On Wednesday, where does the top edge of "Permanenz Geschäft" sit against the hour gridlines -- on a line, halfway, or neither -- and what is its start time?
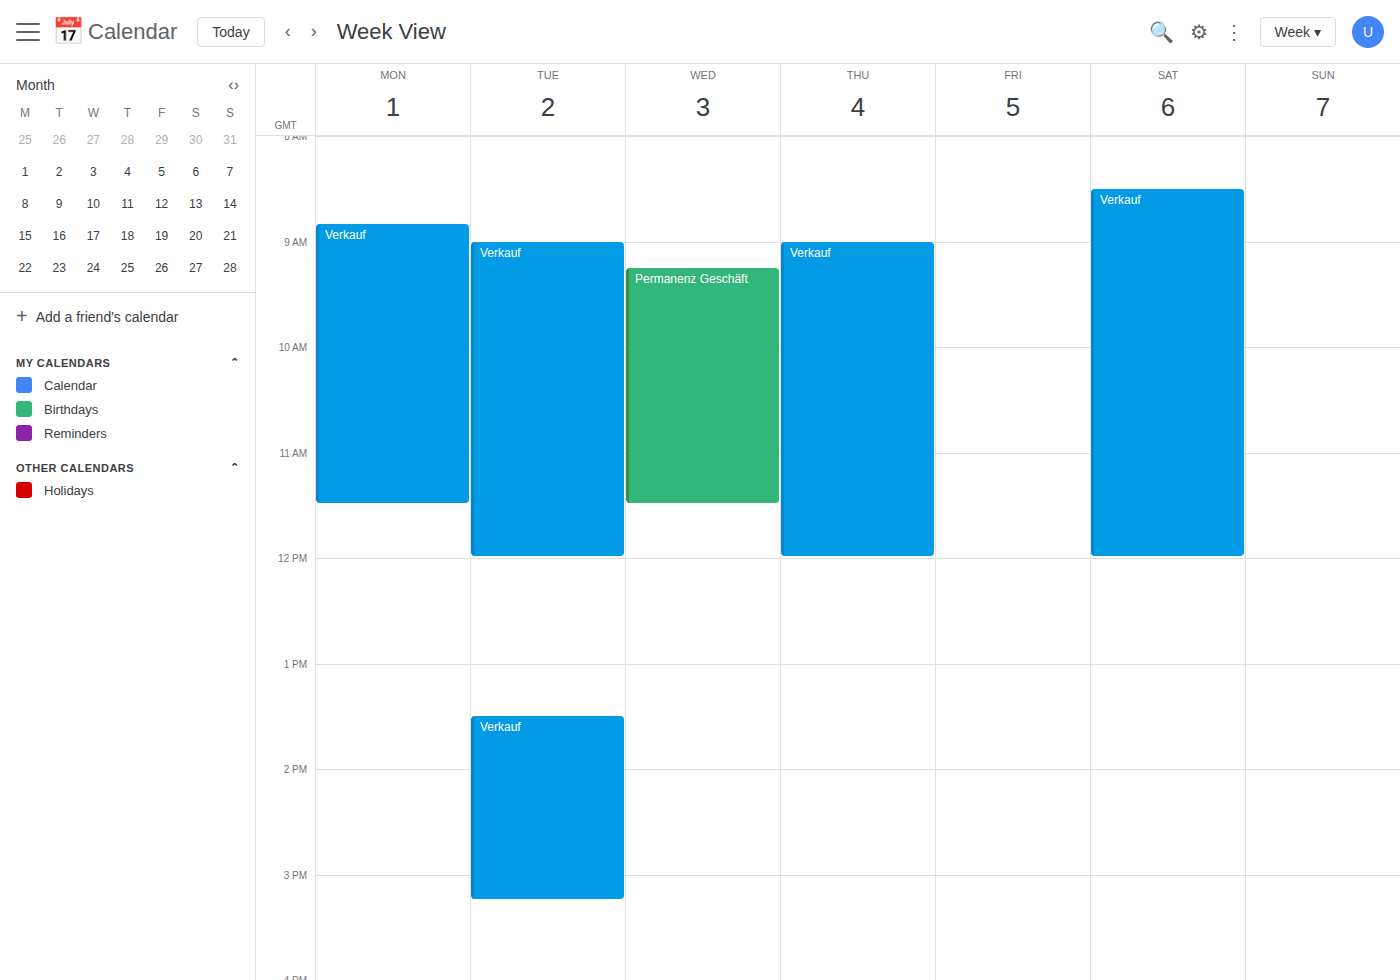
9:15 AM -- neither: a quarter of the way from the 9 AM line to the 10 AM line.